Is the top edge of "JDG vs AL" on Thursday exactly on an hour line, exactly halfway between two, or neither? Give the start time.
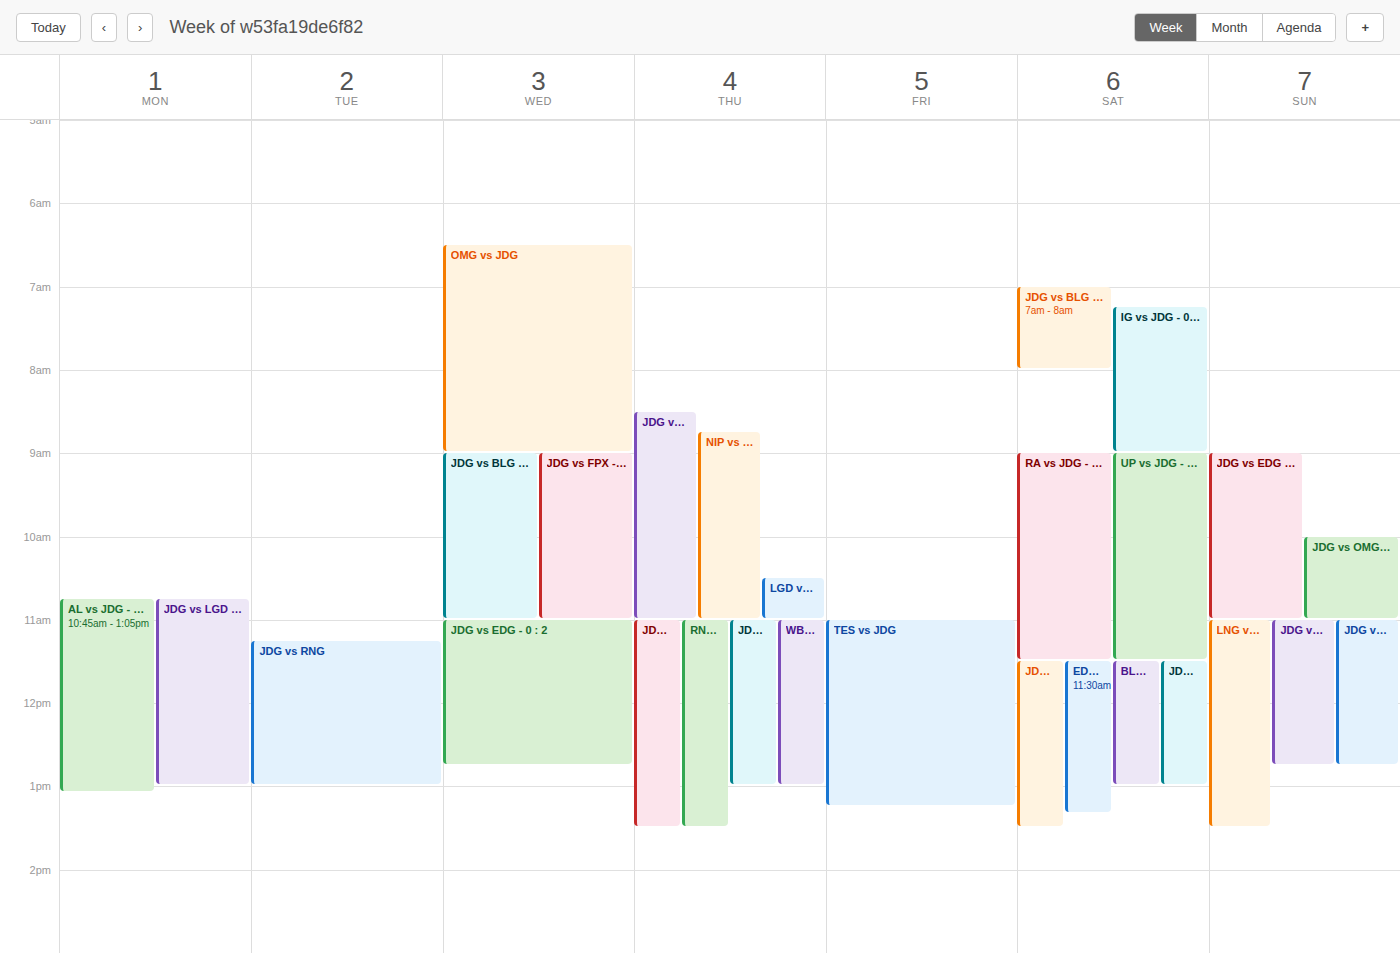
8:30 AM -- halfway between the 8 AM and 9 AM lines.